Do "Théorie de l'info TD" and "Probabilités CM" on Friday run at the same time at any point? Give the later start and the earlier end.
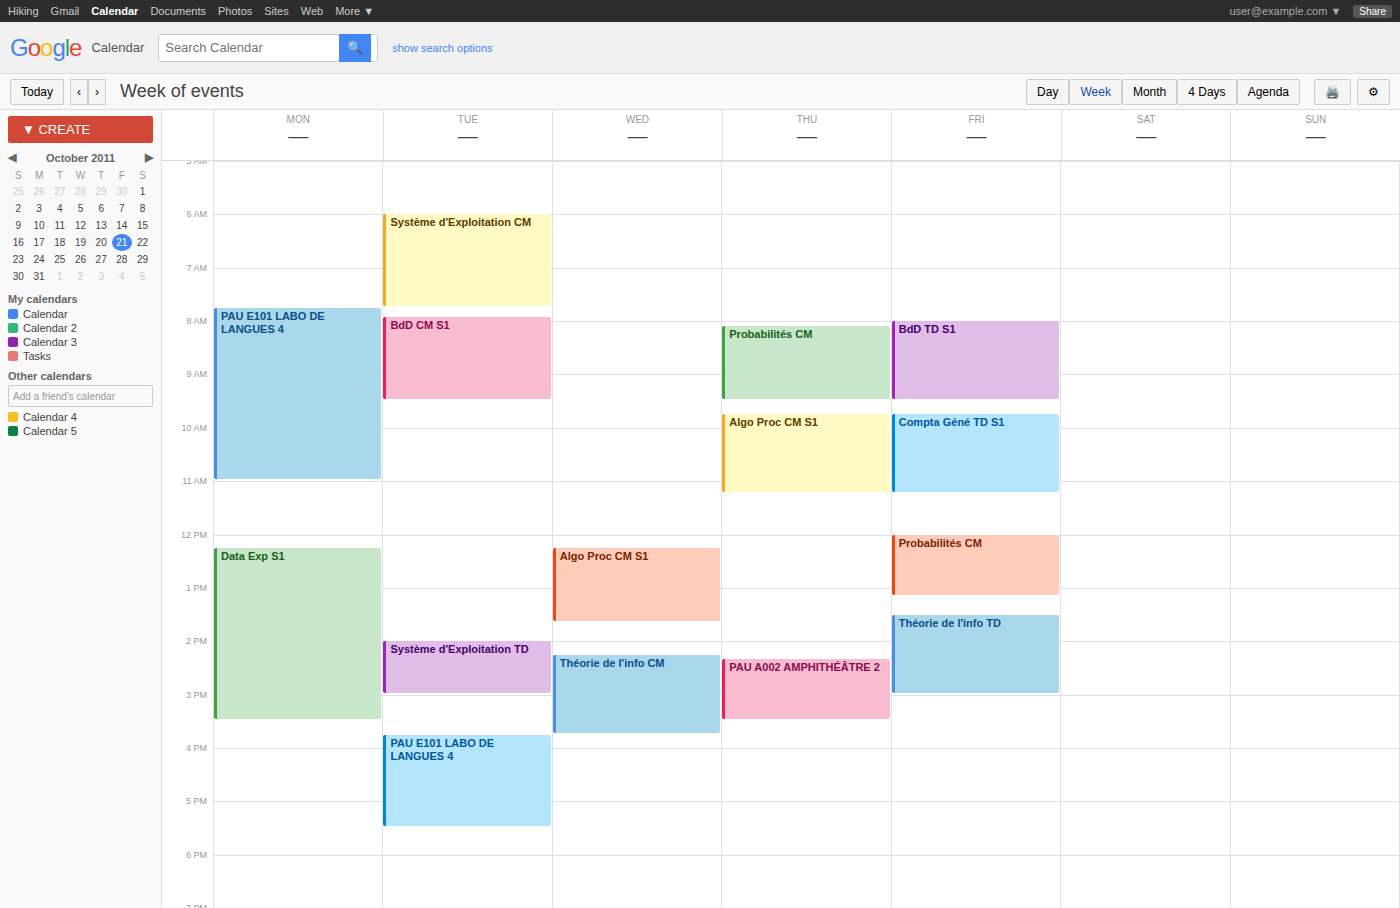
"Probabilités CM" ends at 1:10 PM and "Théorie de l'info TD" starts at 1:30 PM -- no overlap.